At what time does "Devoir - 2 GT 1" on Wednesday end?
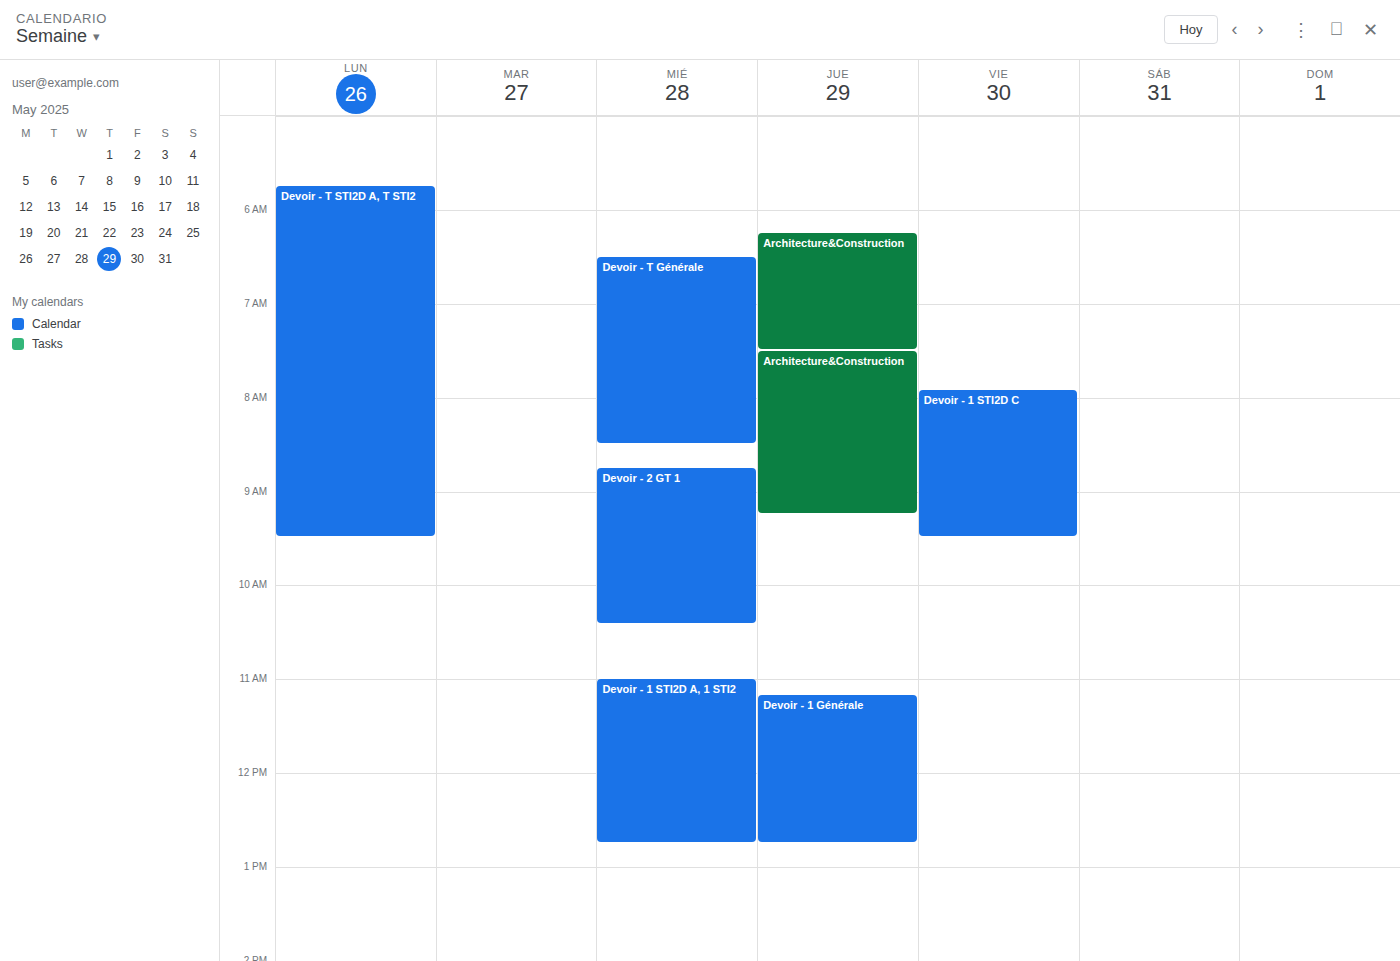
10:25 AM